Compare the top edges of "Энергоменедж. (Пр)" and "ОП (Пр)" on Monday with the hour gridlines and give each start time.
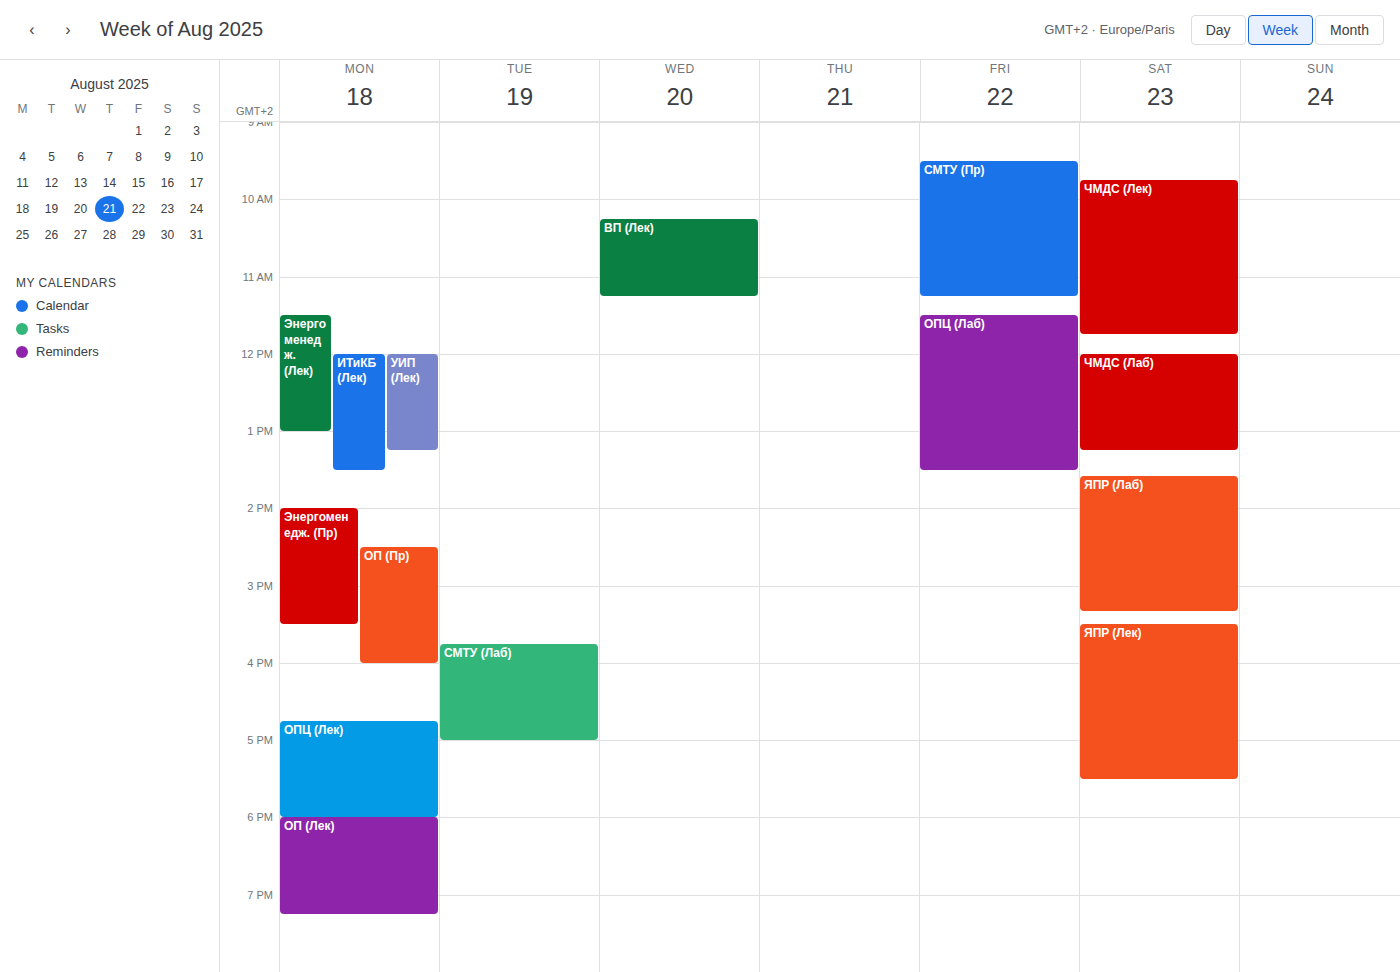
"Энергоменедж. (Пр)": 2:00 PM, exactly on the 2 PM line. "ОП (Пр)": 2:30 PM, halfway between the 2 PM and 3 PM lines.